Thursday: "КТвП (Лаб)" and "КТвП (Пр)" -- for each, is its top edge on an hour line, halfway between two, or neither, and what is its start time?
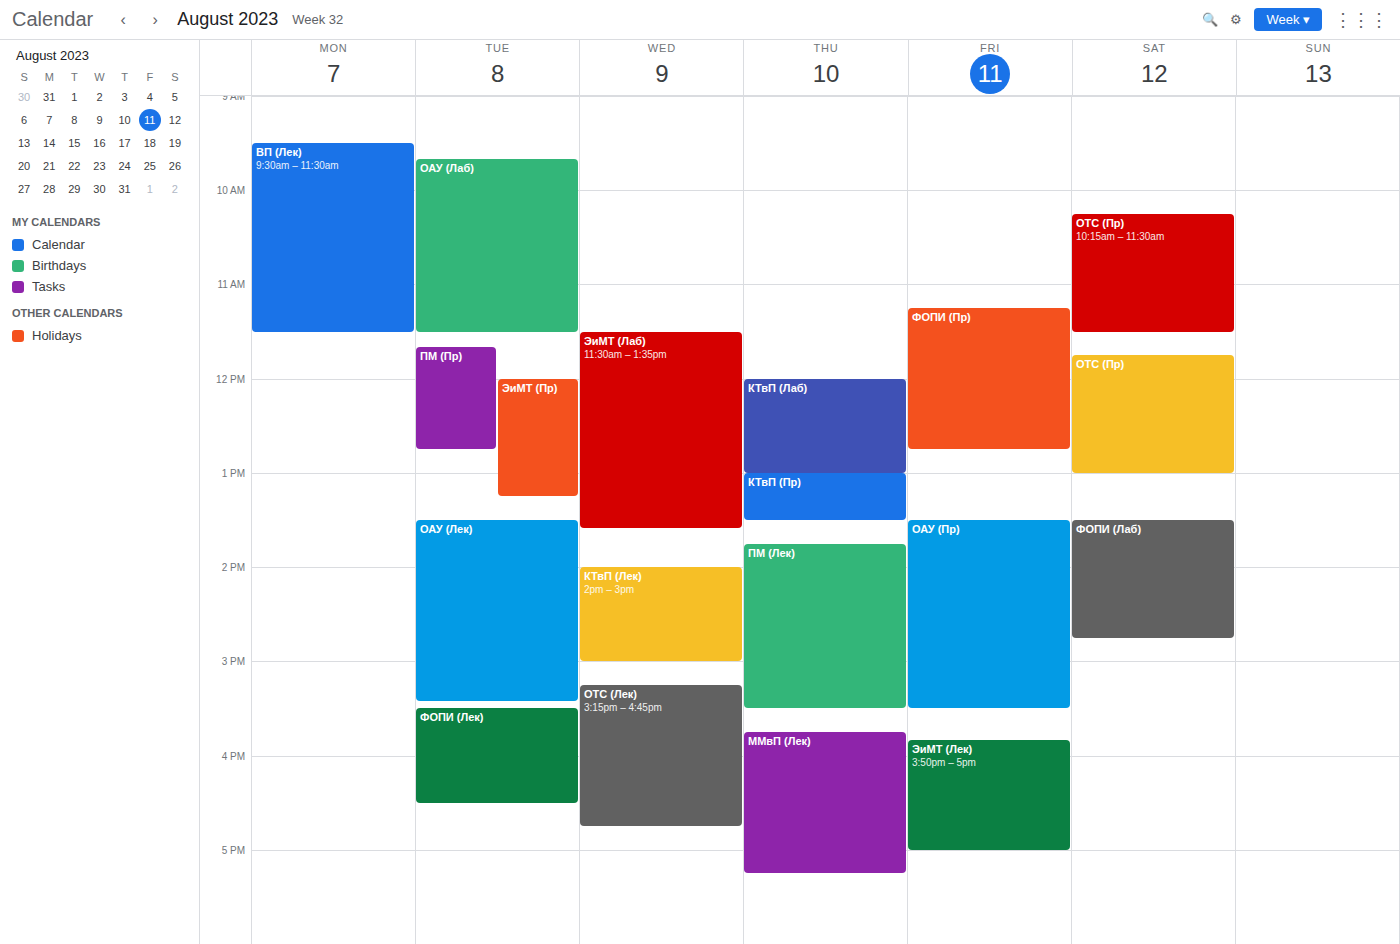
"КТвП (Лаб)": 12:00 PM, exactly on the 12 PM line. "КТвП (Пр)": 1:00 PM, exactly on the 1 PM line.